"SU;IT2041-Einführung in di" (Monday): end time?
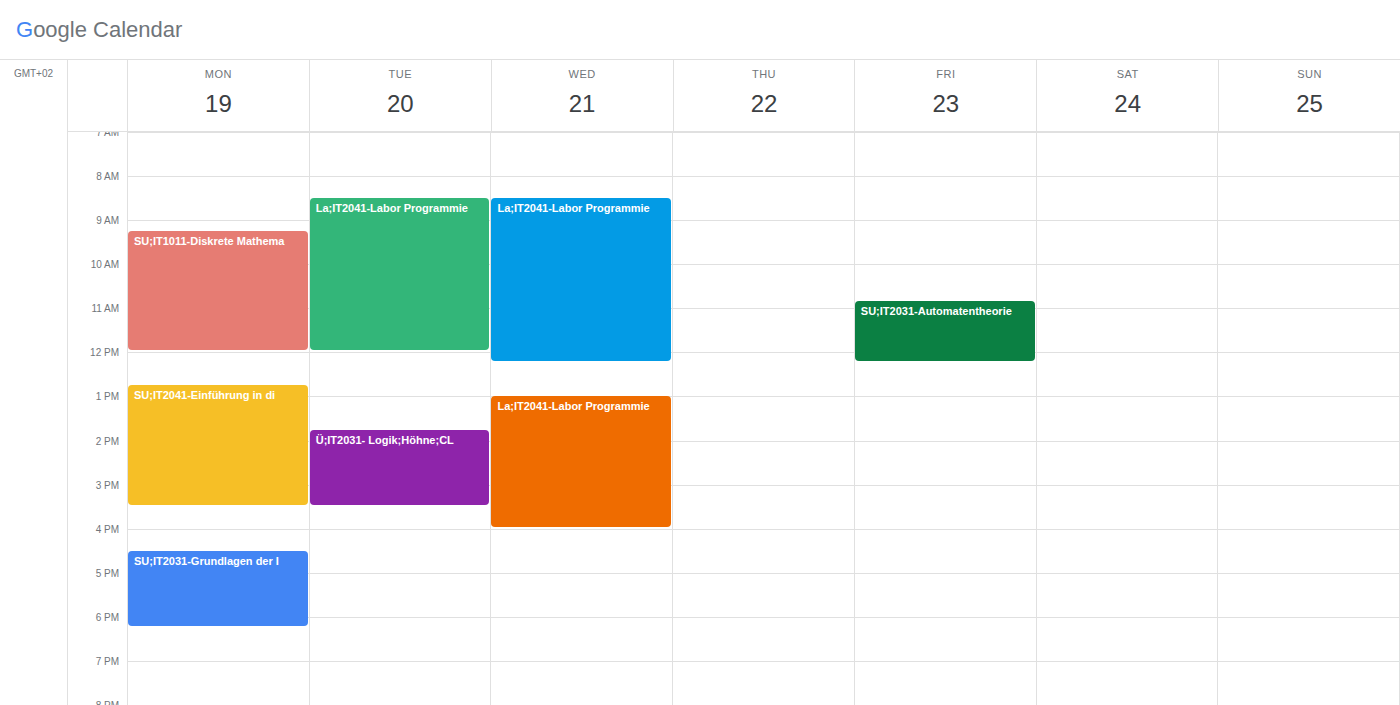
3:30 PM